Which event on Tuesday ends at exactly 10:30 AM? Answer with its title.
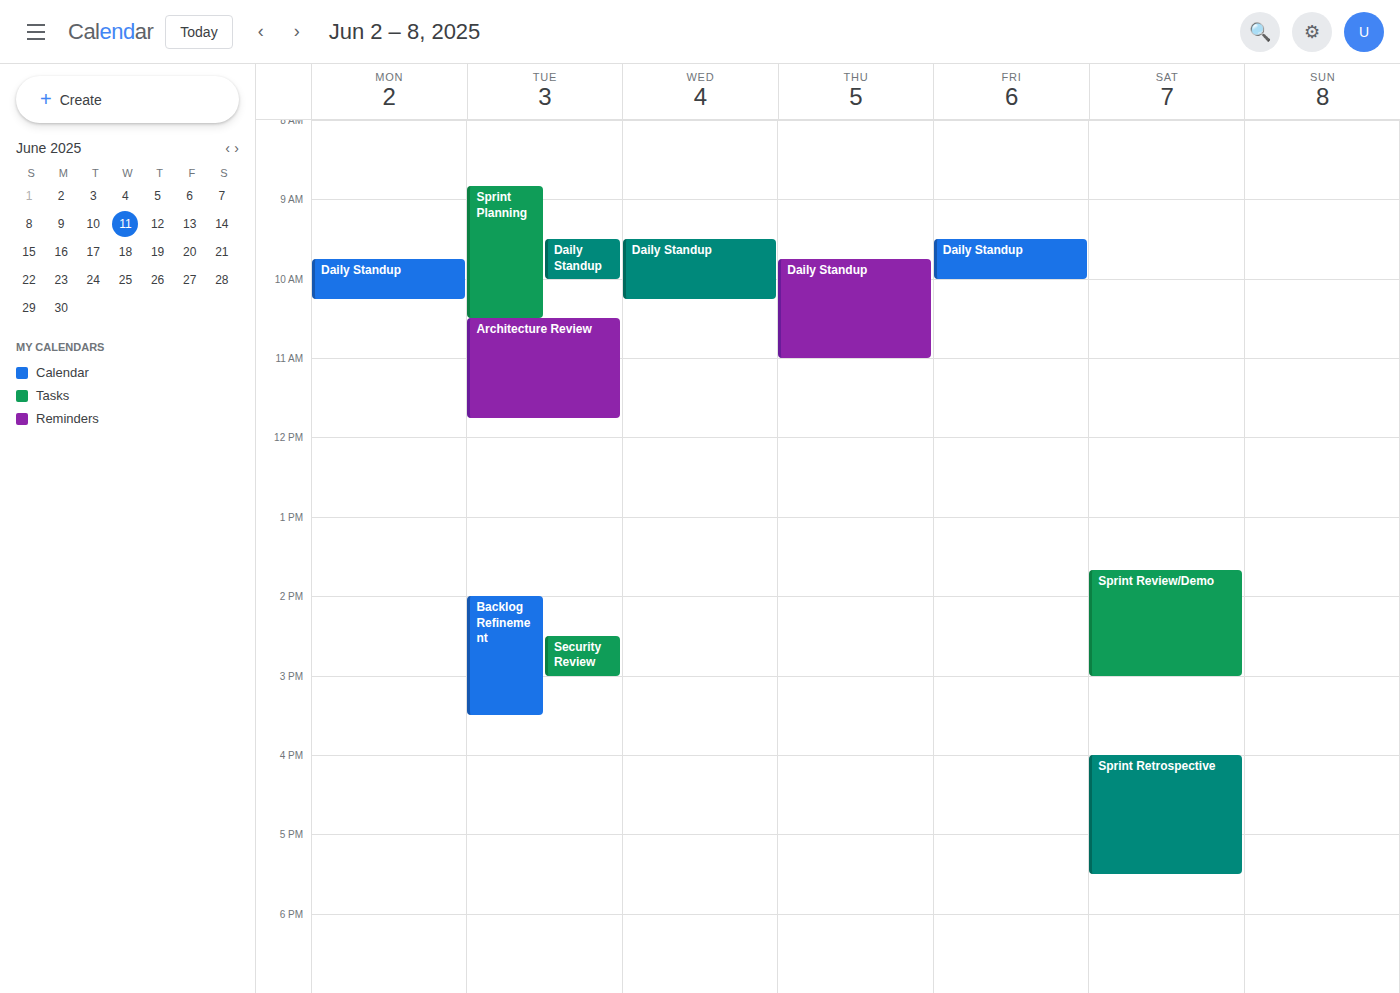
"Sprint Planning"